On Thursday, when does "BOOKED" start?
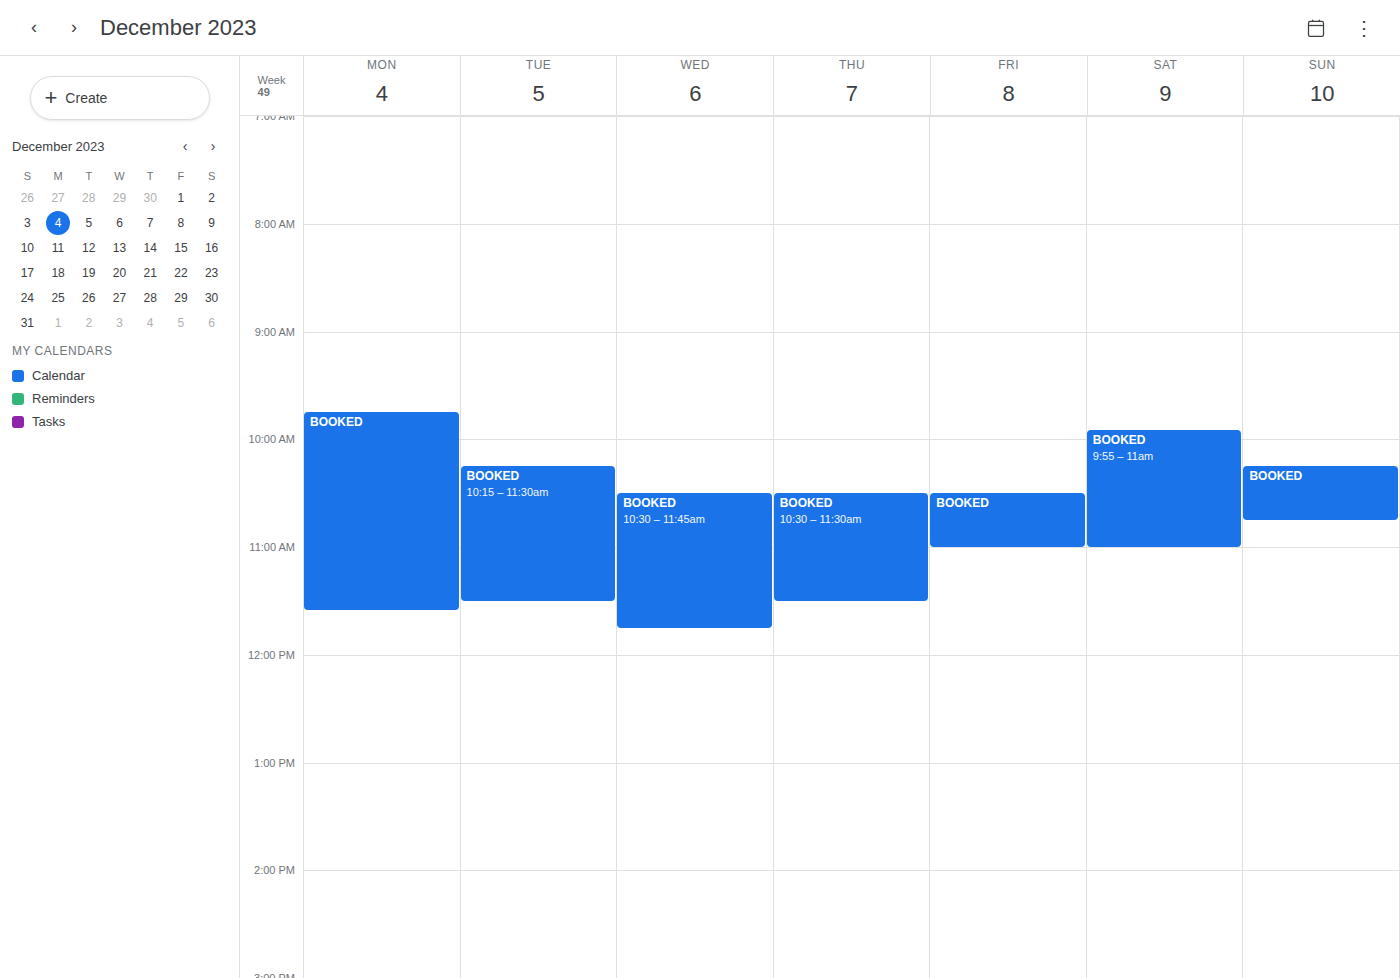
10:30 AM